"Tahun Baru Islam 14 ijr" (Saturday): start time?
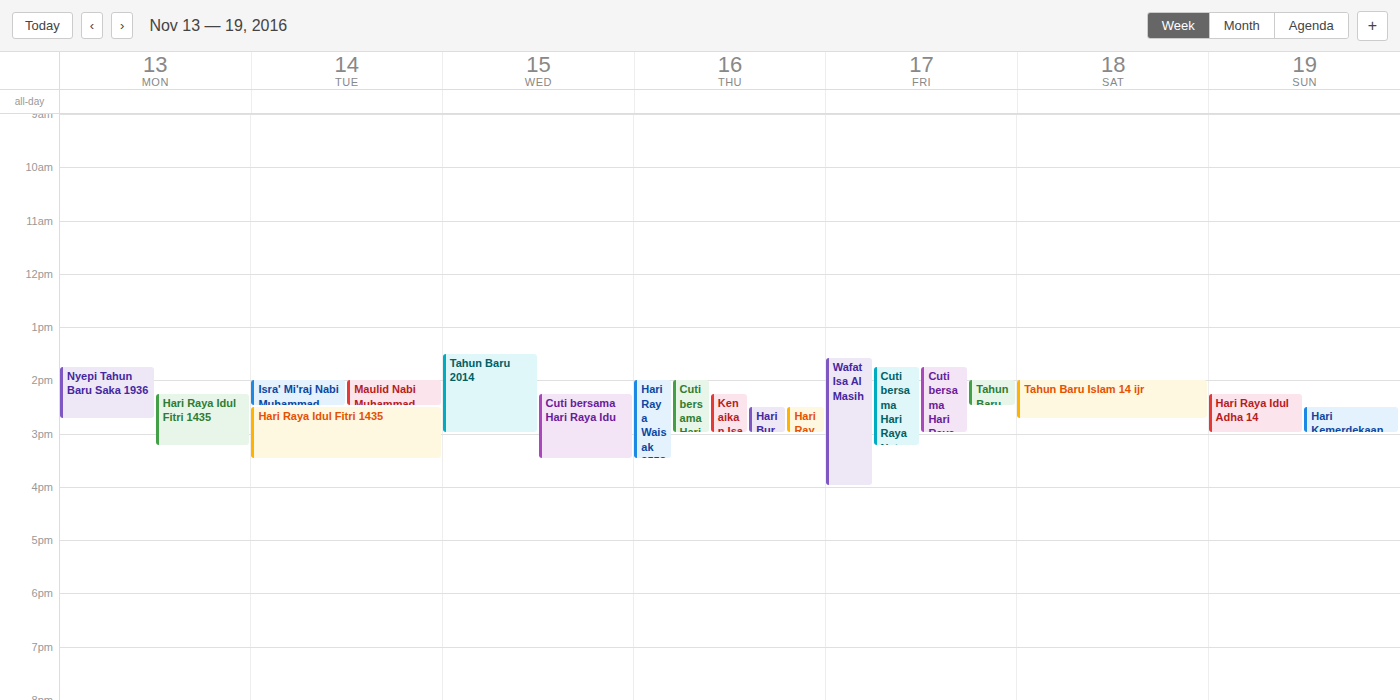
2:00 PM